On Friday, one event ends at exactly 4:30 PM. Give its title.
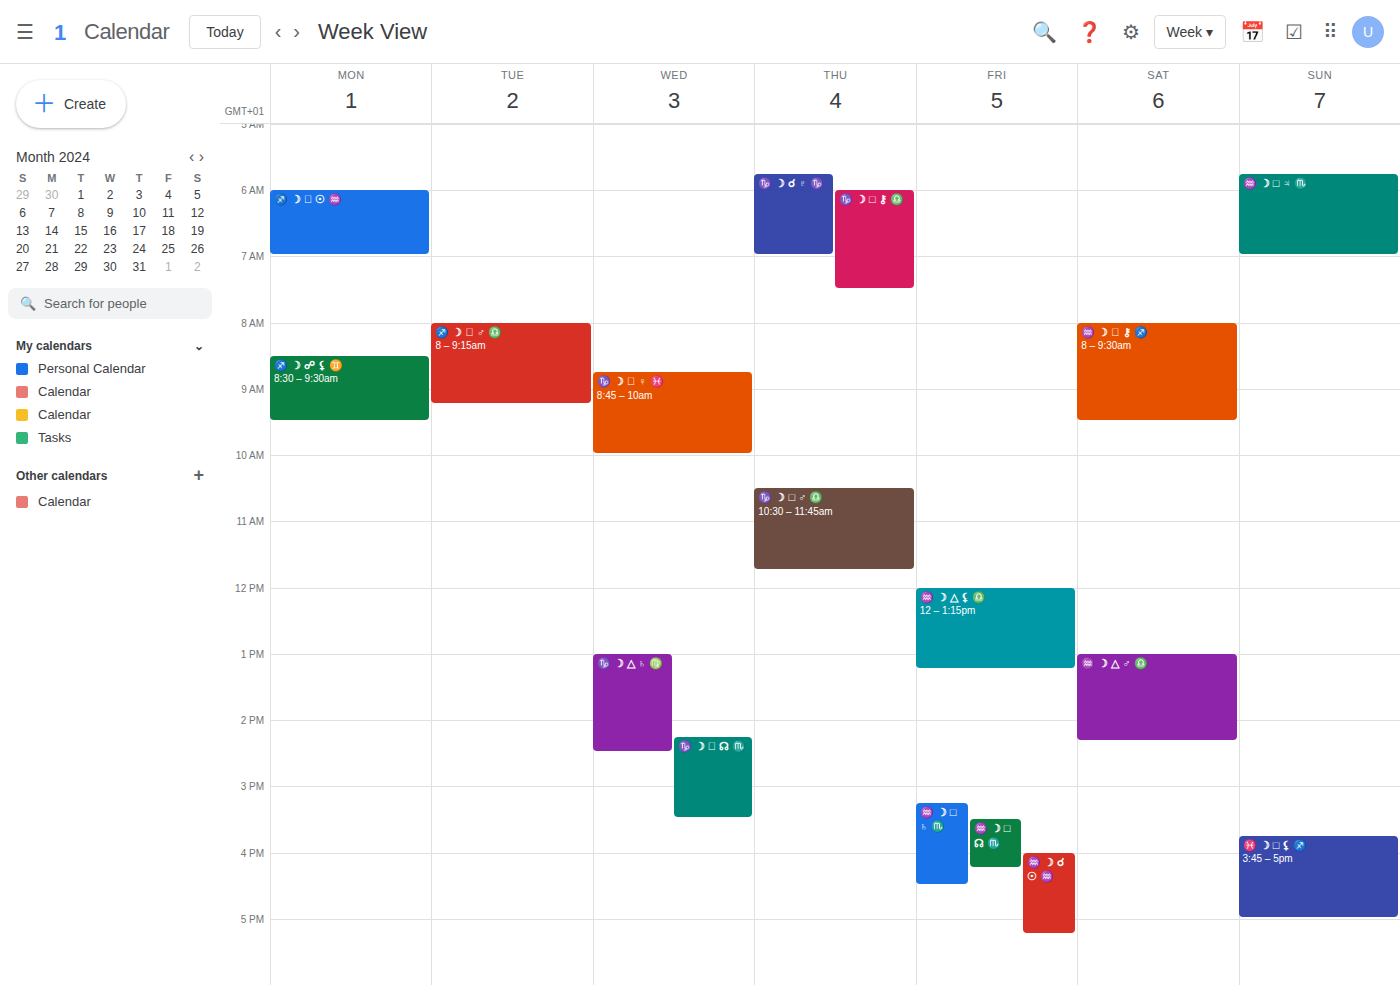
"♒️ ☽ □ ♄ ♏️"